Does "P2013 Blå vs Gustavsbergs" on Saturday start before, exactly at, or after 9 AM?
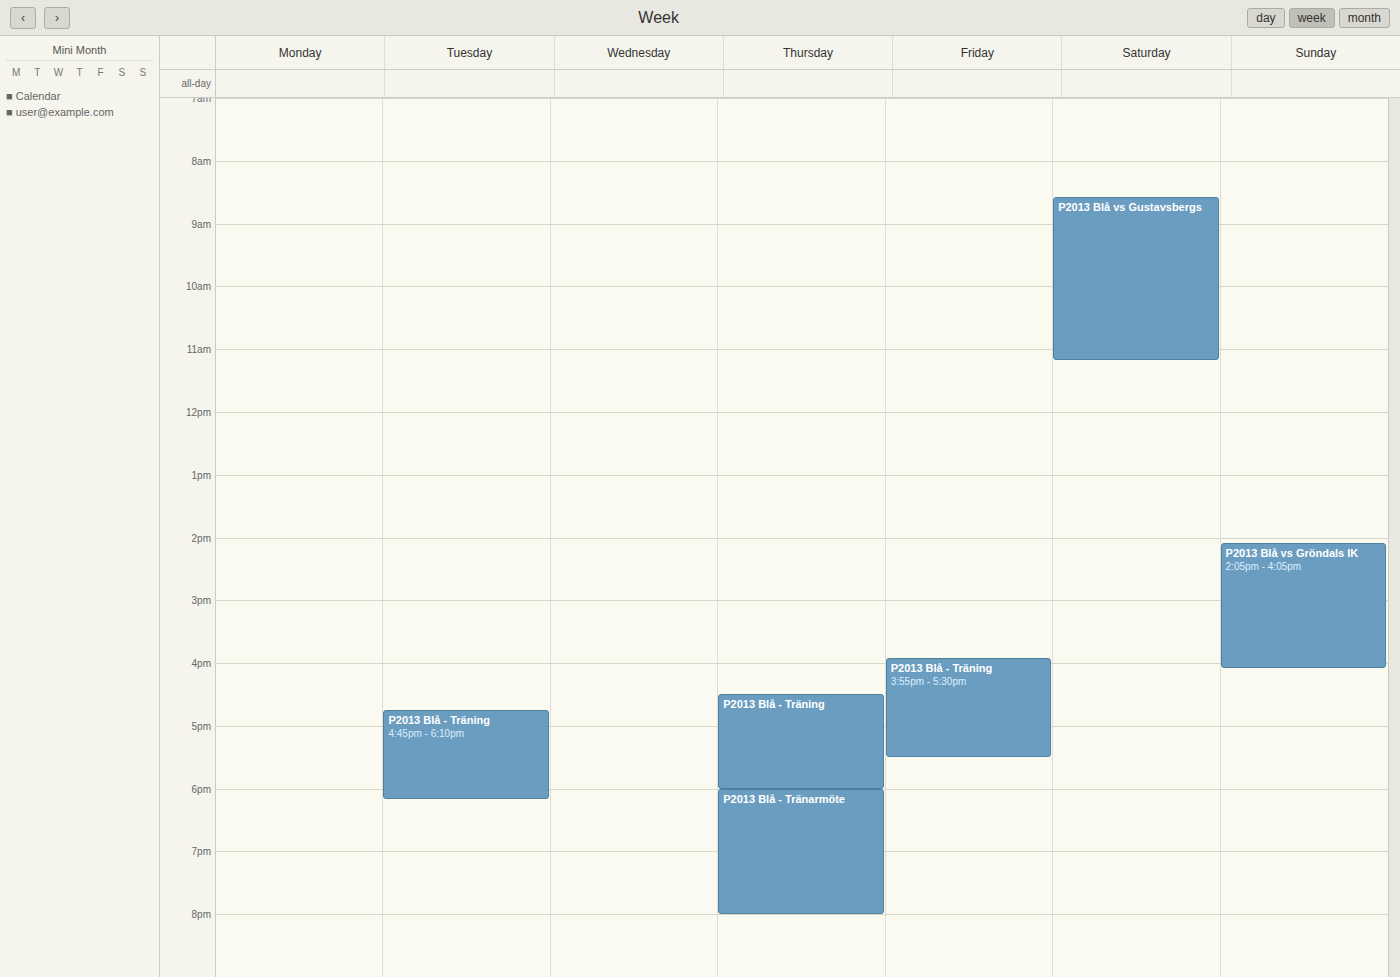
8:35 AM -- before 9 AM, 25 minutes above the 9 AM line.